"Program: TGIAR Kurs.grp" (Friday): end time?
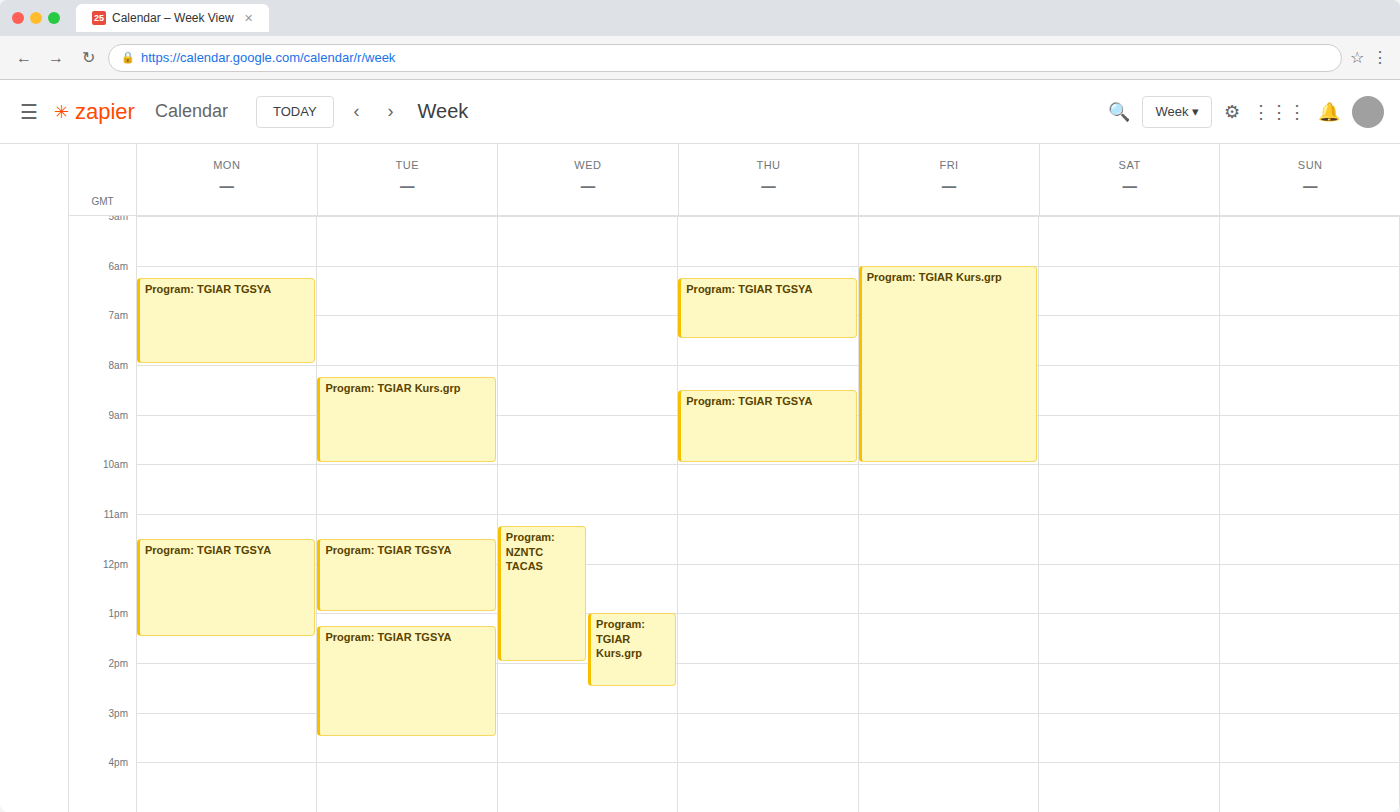
10:00 AM